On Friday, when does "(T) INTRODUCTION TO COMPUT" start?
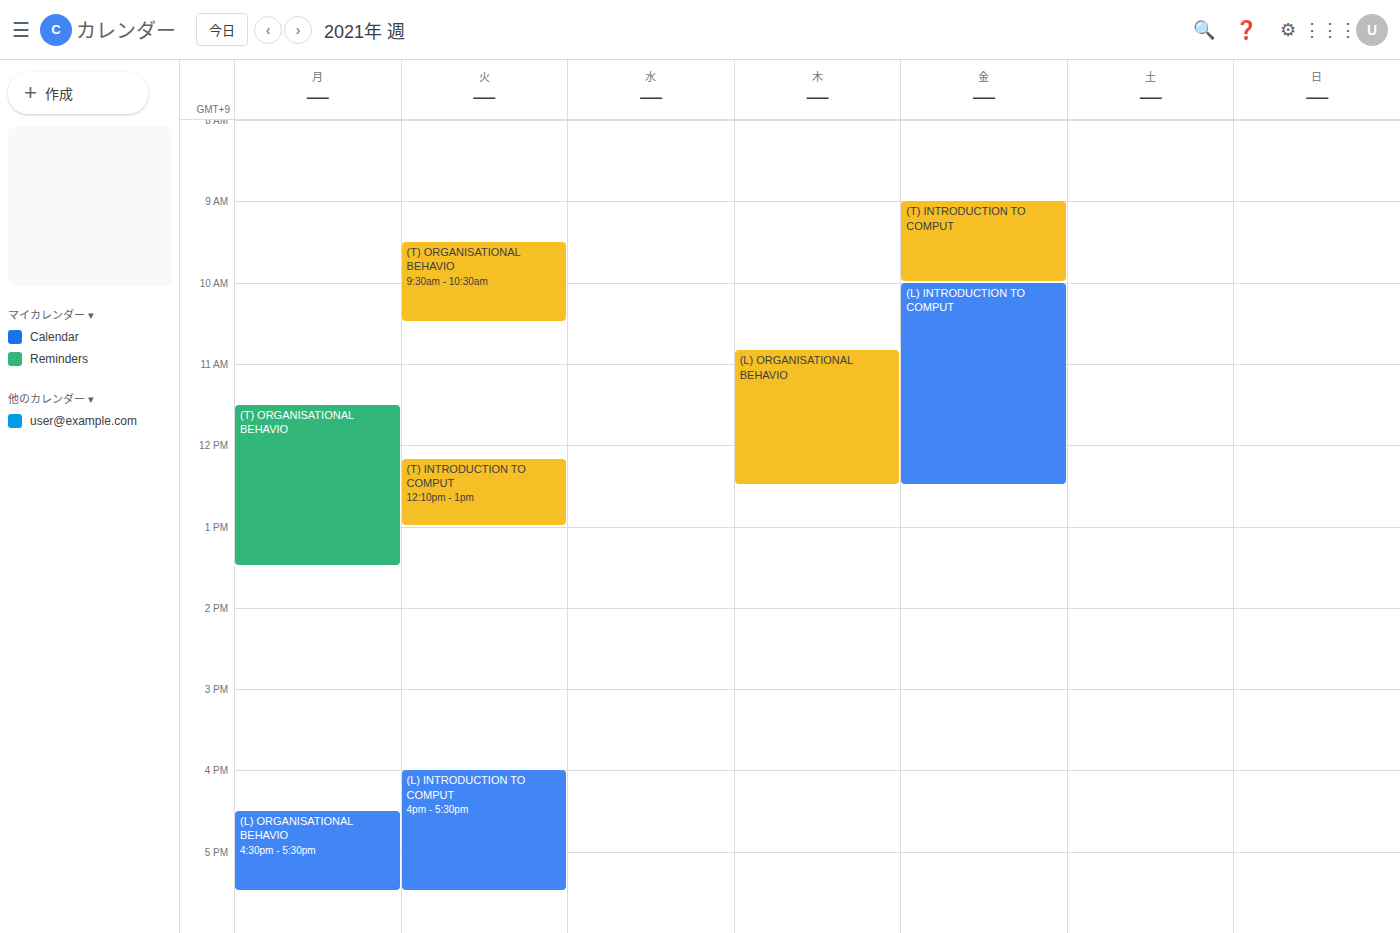
9:00 AM